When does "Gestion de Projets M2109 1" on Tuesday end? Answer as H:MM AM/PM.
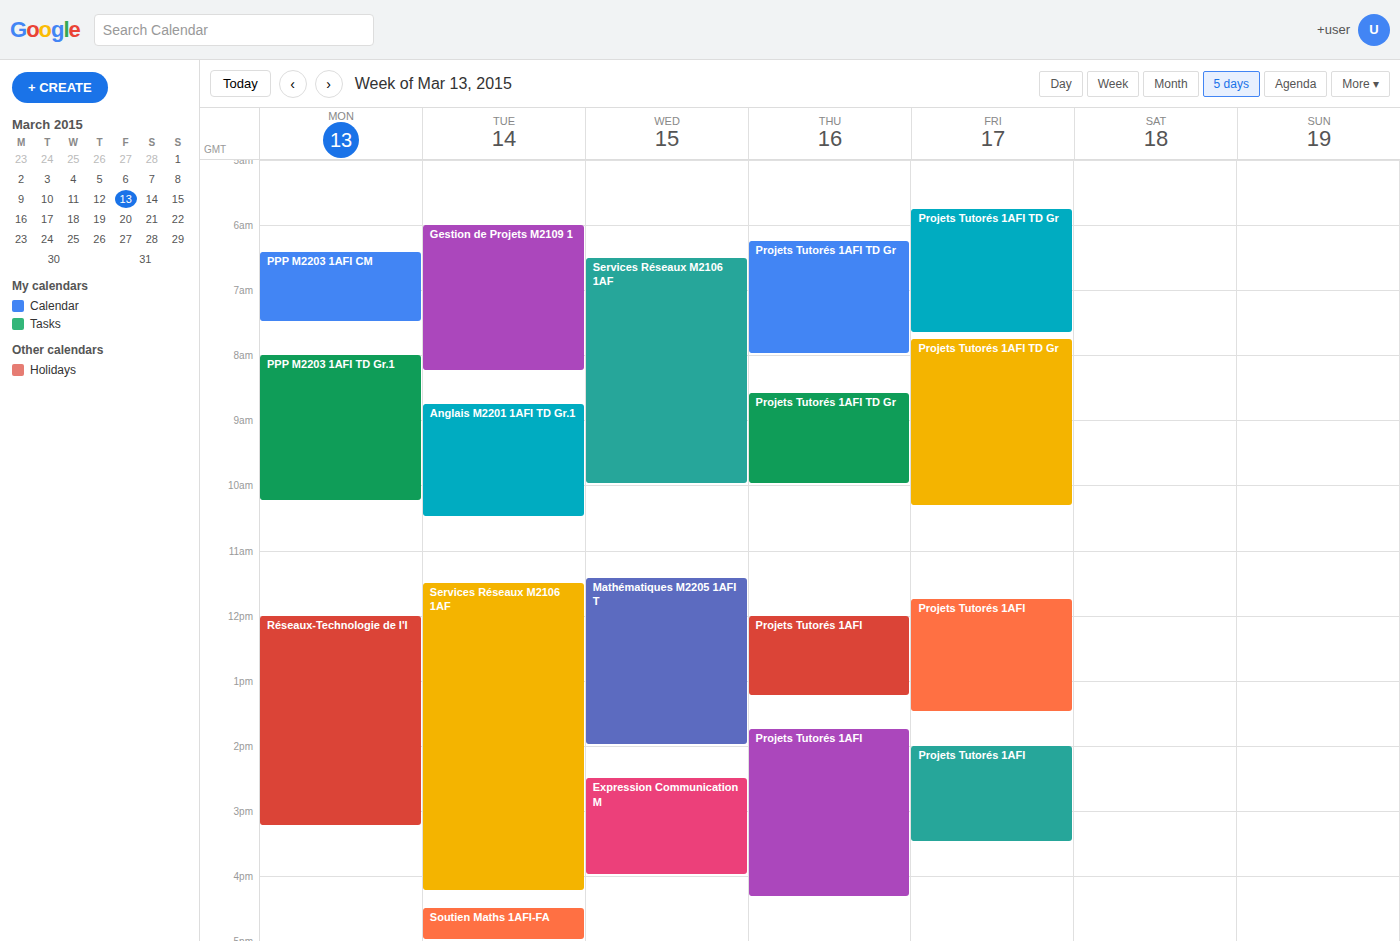
8:15 AM